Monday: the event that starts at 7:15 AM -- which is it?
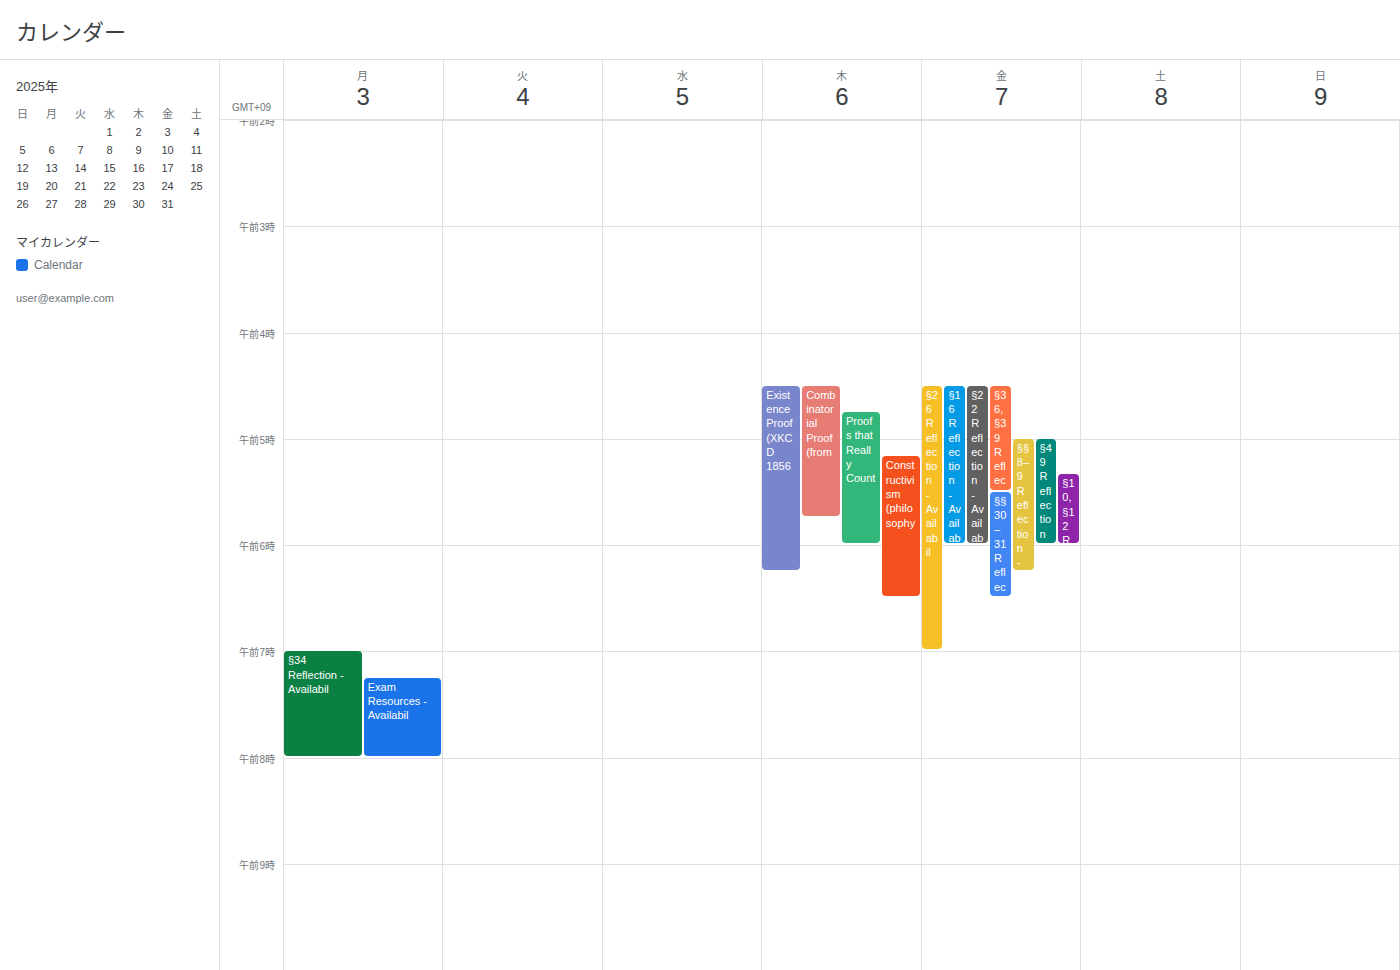
"Exam Resources - Availabil"